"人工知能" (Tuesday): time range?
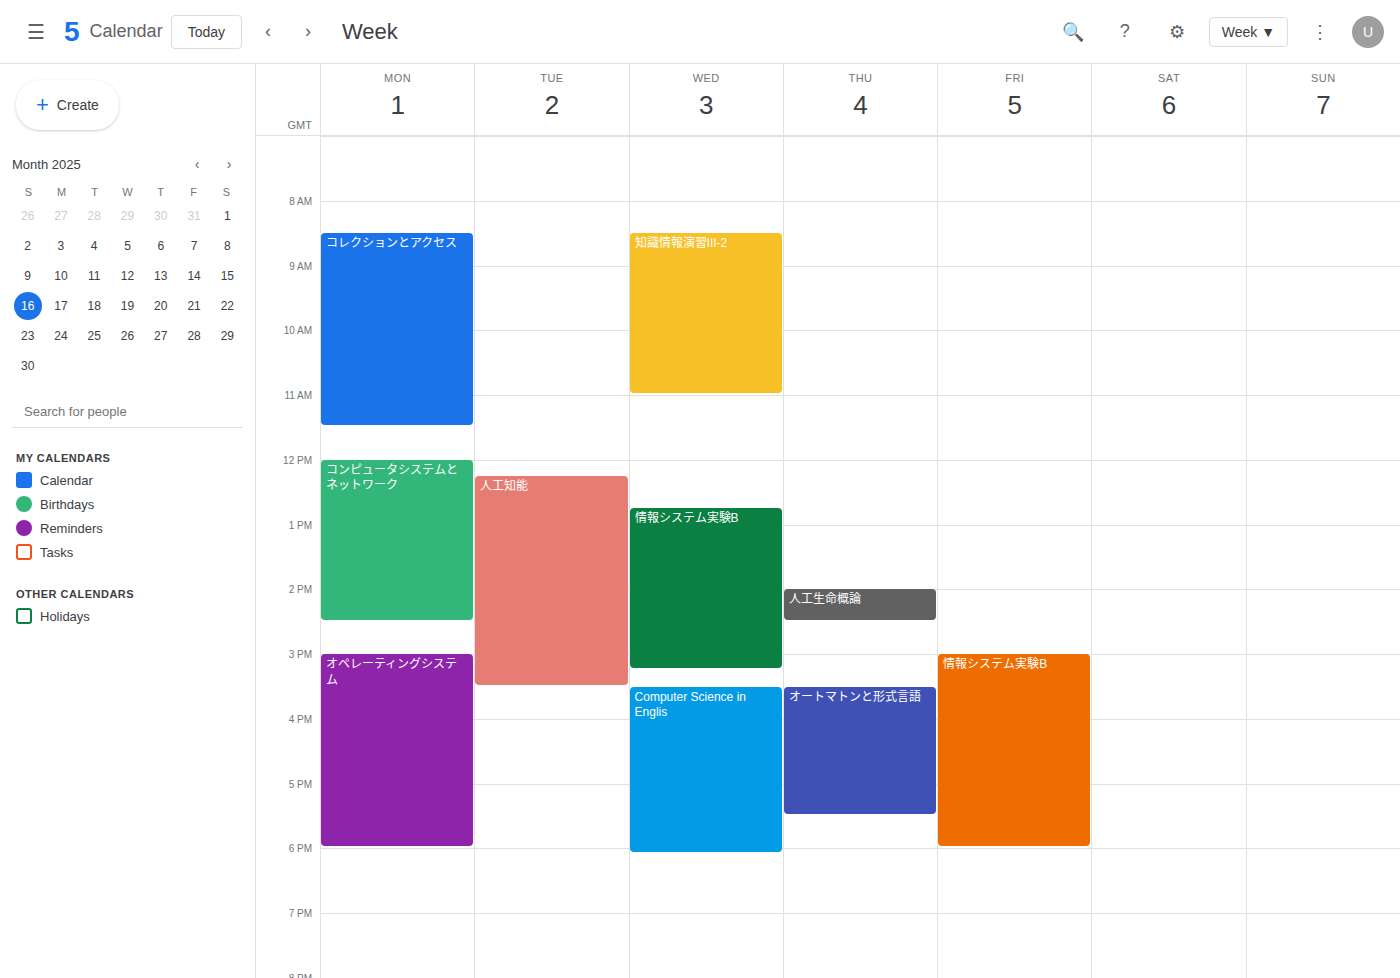
12:15 PM to 3:30 PM